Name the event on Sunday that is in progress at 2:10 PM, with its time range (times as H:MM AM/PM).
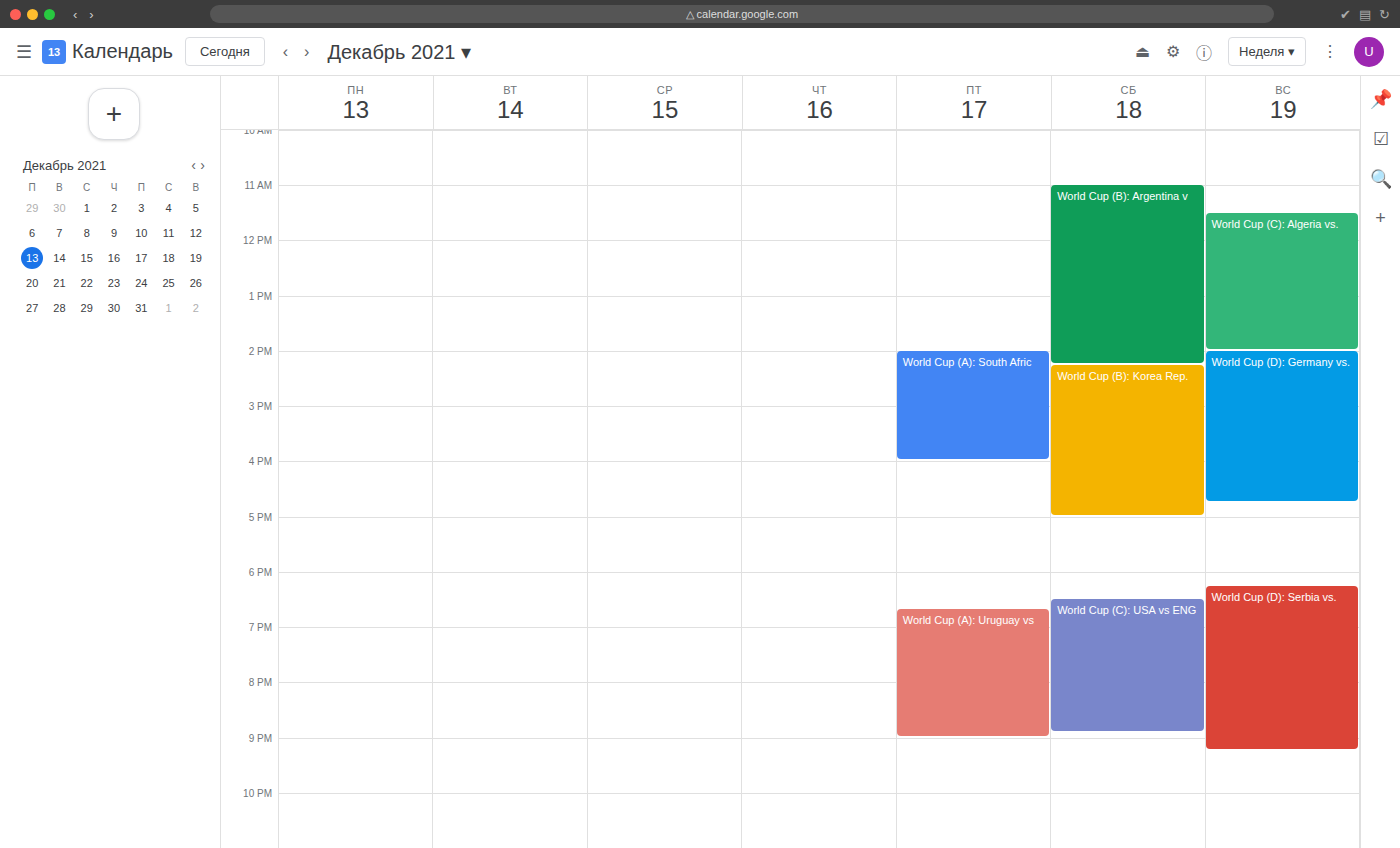
"World Cup (D): Germany vs.", 2:00 PM to 4:45 PM